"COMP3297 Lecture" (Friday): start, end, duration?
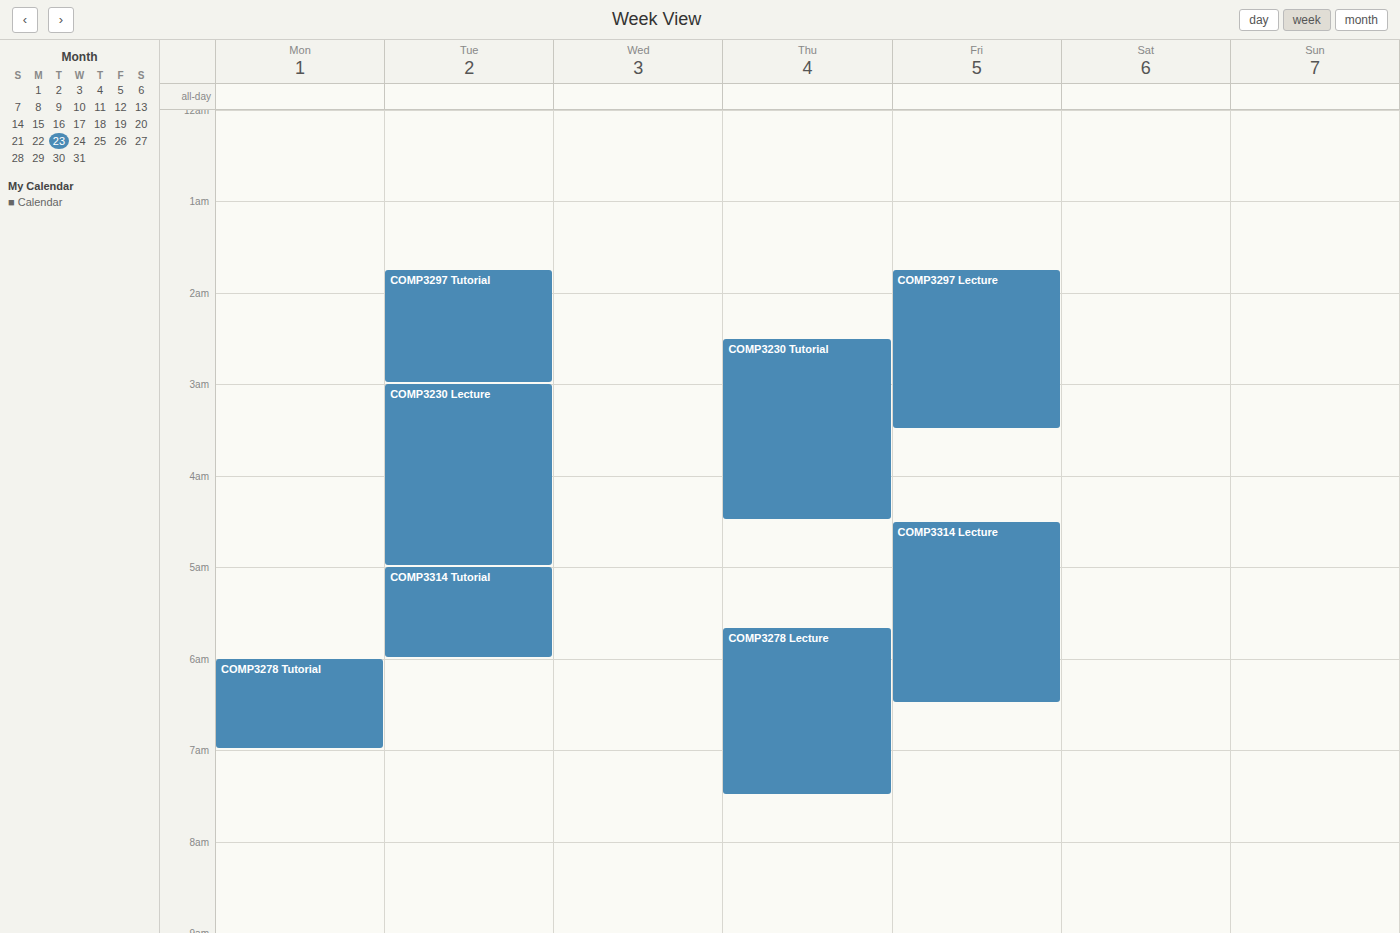
1:45 AM to 3:30 AM, 1 hour 45 minutes